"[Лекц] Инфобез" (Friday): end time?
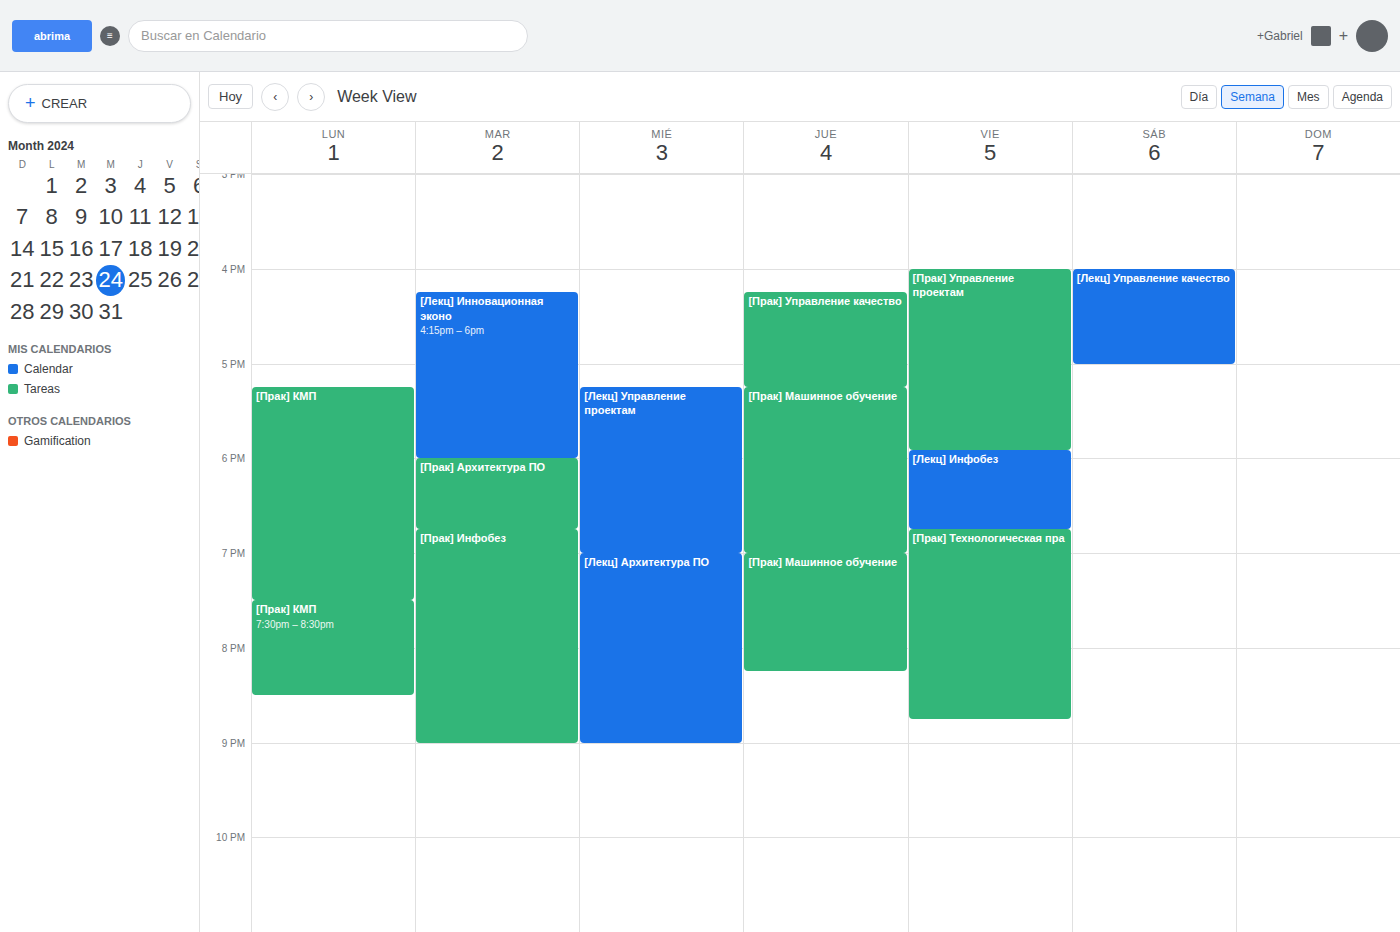
6:45 PM